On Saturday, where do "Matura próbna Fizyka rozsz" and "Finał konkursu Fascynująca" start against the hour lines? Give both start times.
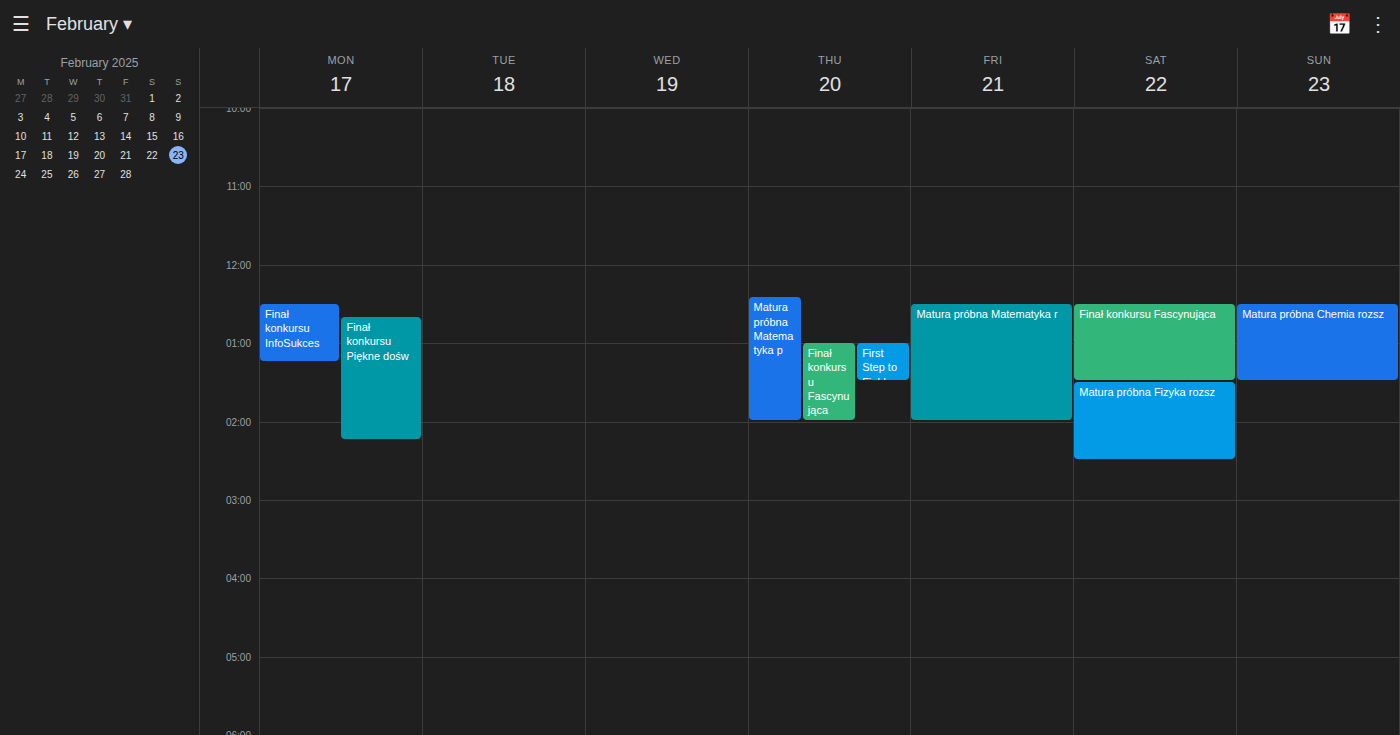
"Matura próbna Fizyka rozsz": 13:30, halfway between the 13:00 and 14:00 lines. "Finał konkursu Fascynująca": 12:30, halfway between the 12:00 and 13:00 lines.